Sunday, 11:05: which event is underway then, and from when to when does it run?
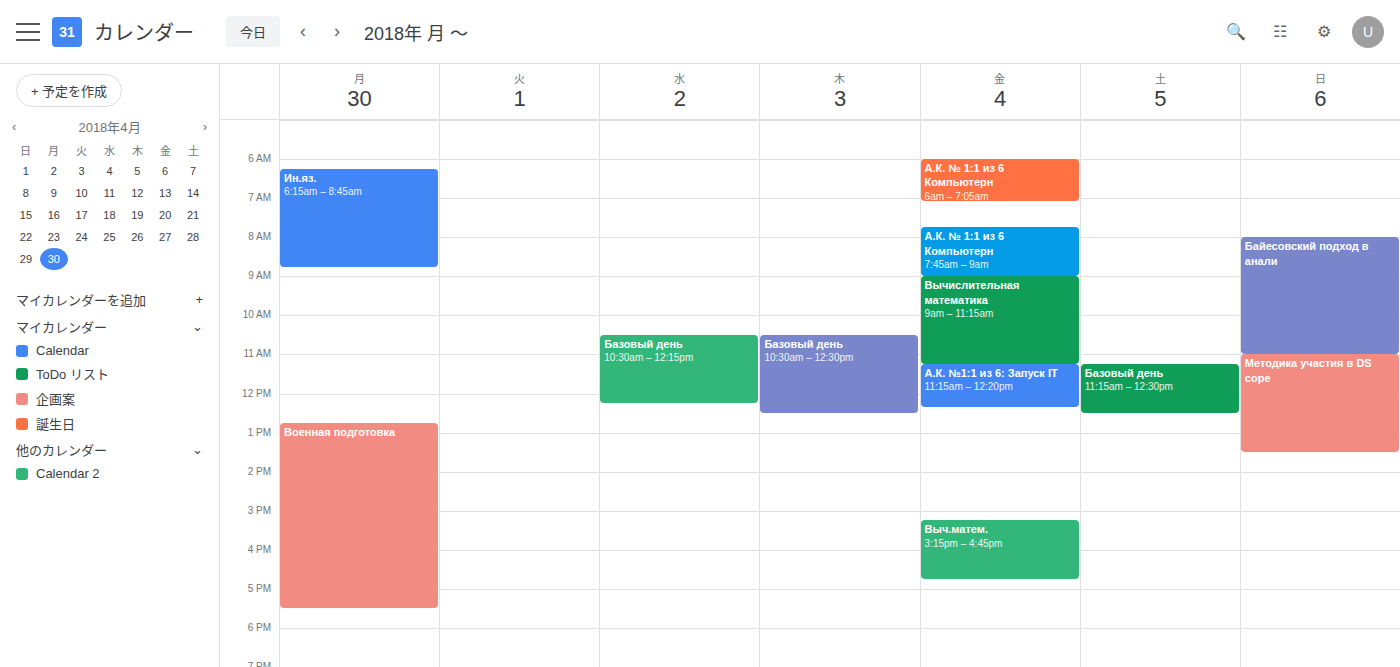
"Методика участия в DS соре", 11:00 to 13:30